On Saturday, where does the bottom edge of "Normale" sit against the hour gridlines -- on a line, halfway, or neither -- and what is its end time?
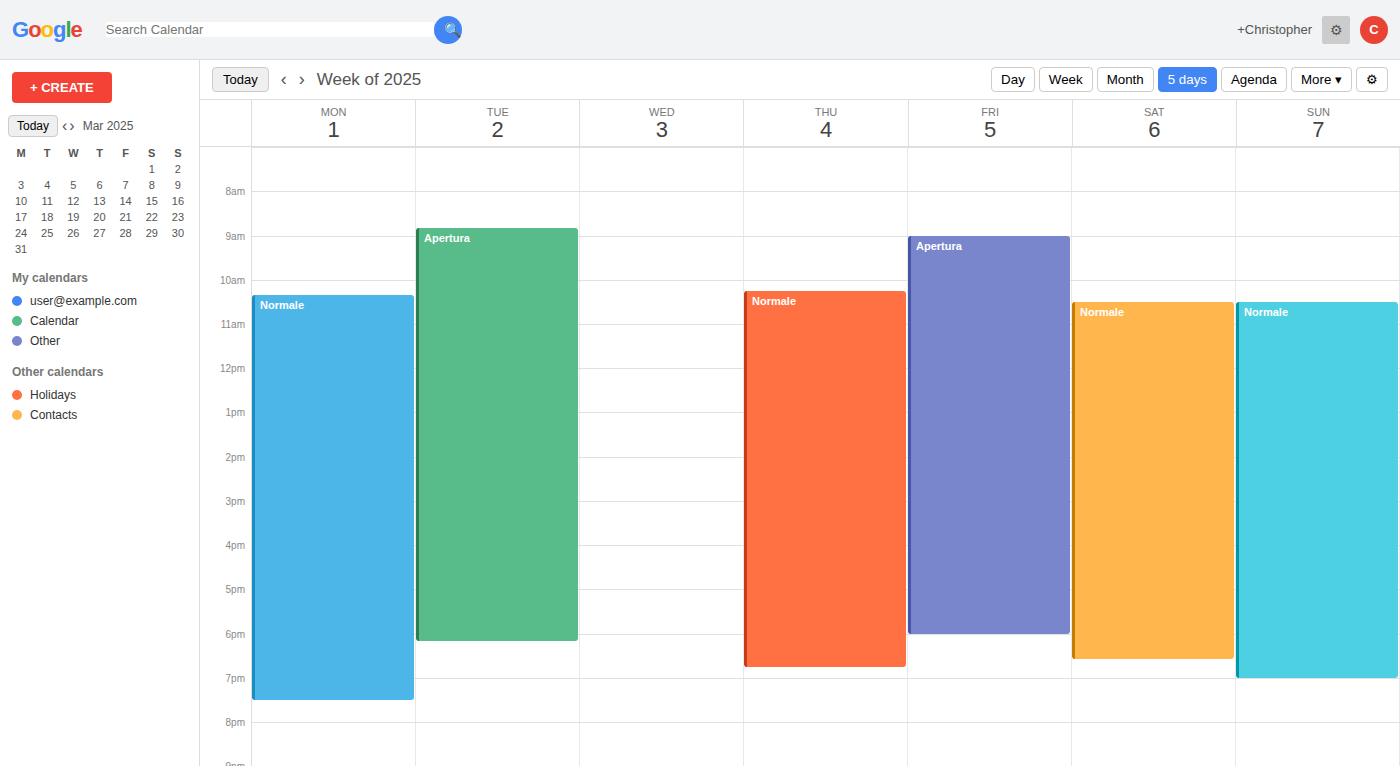
6:35 PM -- neither: 35 minutes below the 6 PM line and 25 minutes above the 7 PM line.